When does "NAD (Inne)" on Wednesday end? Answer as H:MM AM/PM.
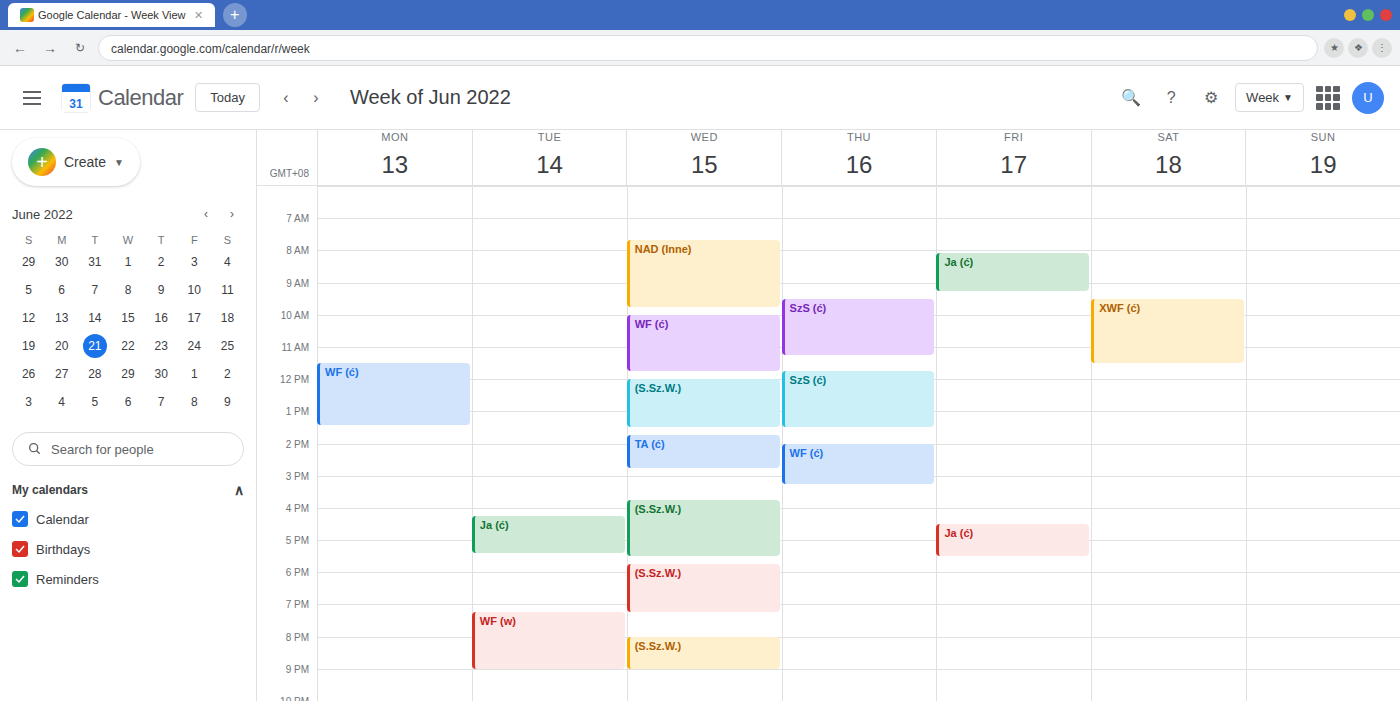
9:45 AM